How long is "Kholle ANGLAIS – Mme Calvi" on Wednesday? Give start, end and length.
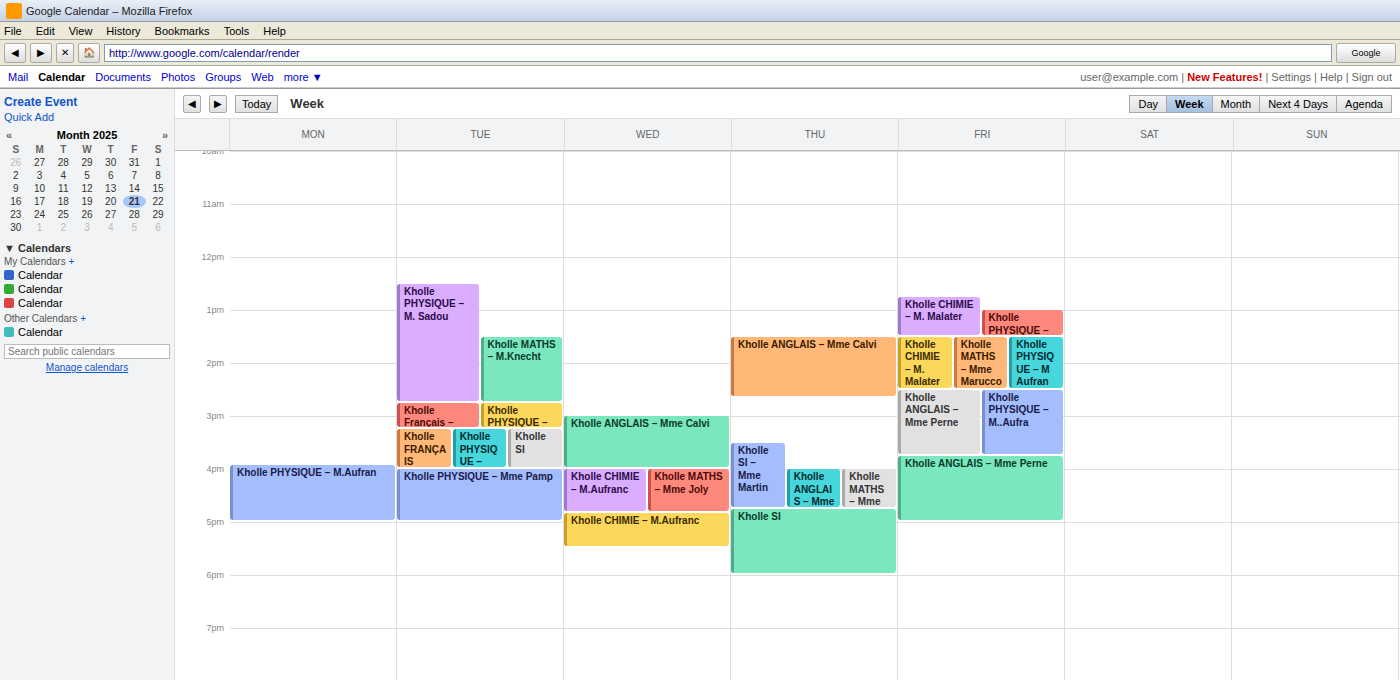
15:00 to 16:00, 1 hour